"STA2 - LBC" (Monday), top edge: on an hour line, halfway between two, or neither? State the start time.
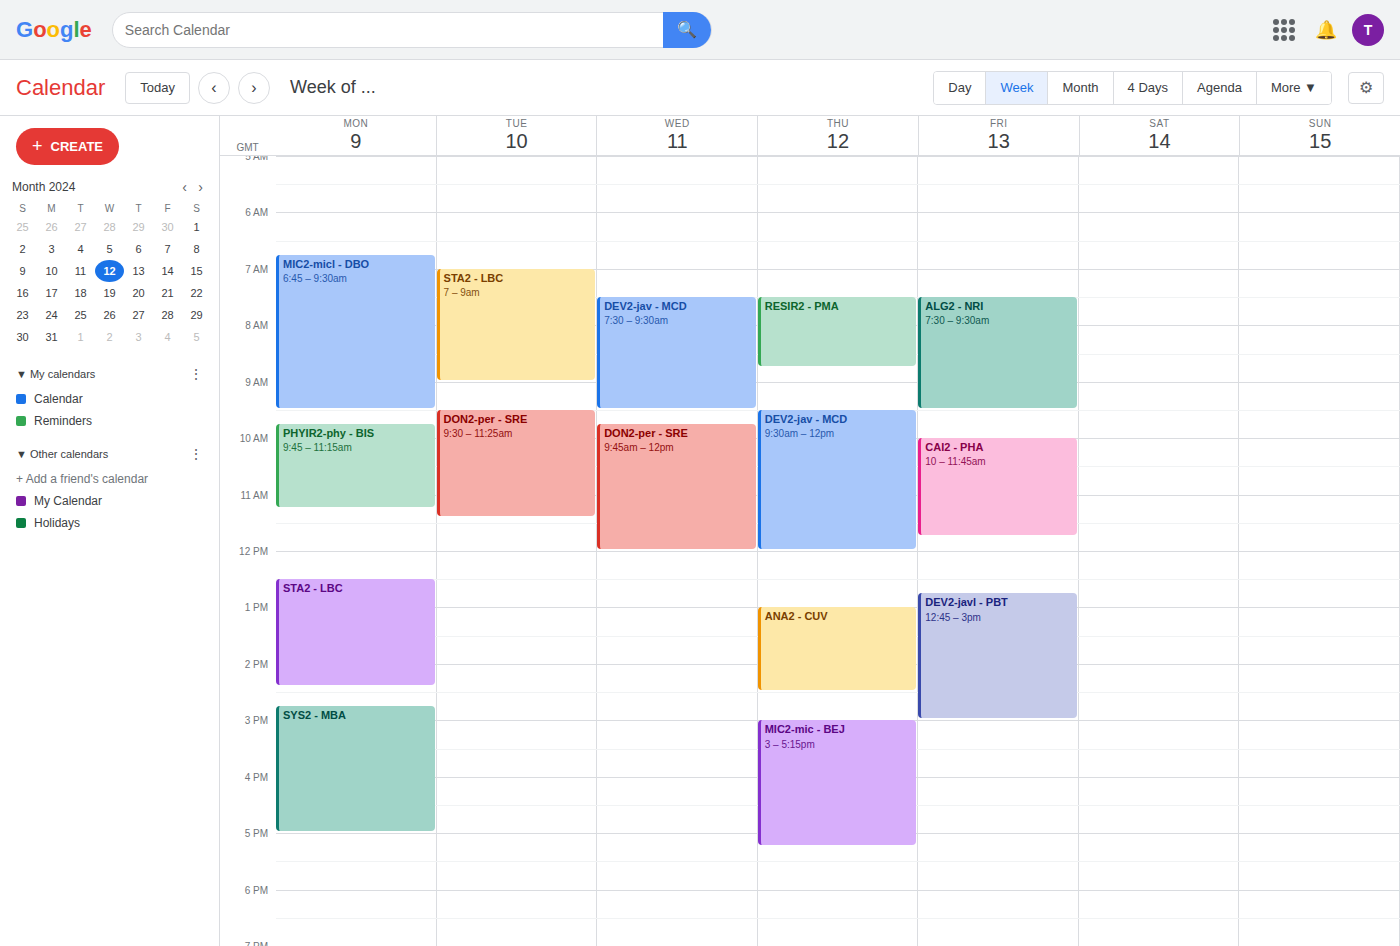
12:30 PM -- halfway between the 12 PM and 1 PM lines.